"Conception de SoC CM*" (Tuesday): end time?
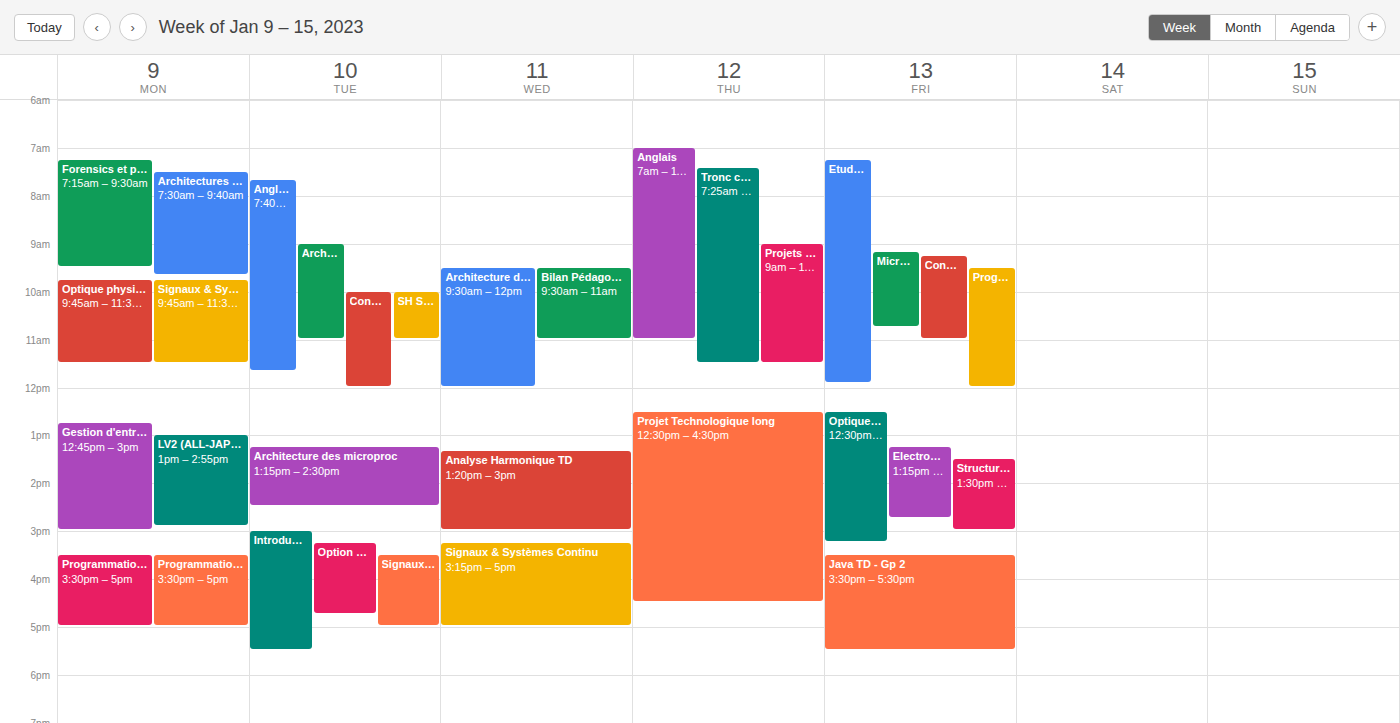
12:00 PM